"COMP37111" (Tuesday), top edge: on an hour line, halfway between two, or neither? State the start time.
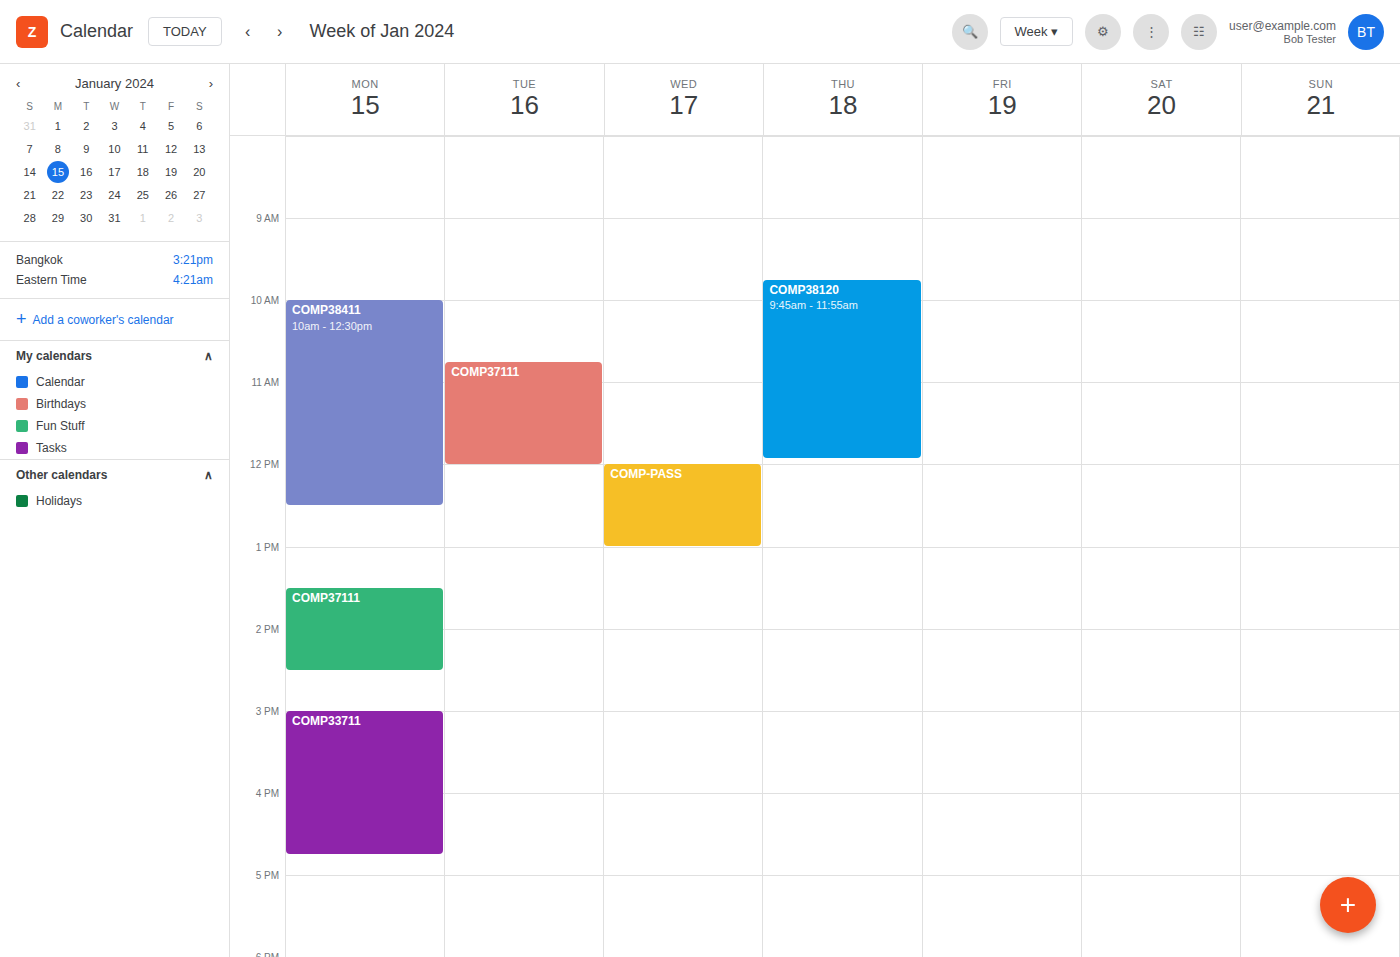
10:45 AM -- neither: three quarters of the way from the 10 AM line to the 11 AM line.